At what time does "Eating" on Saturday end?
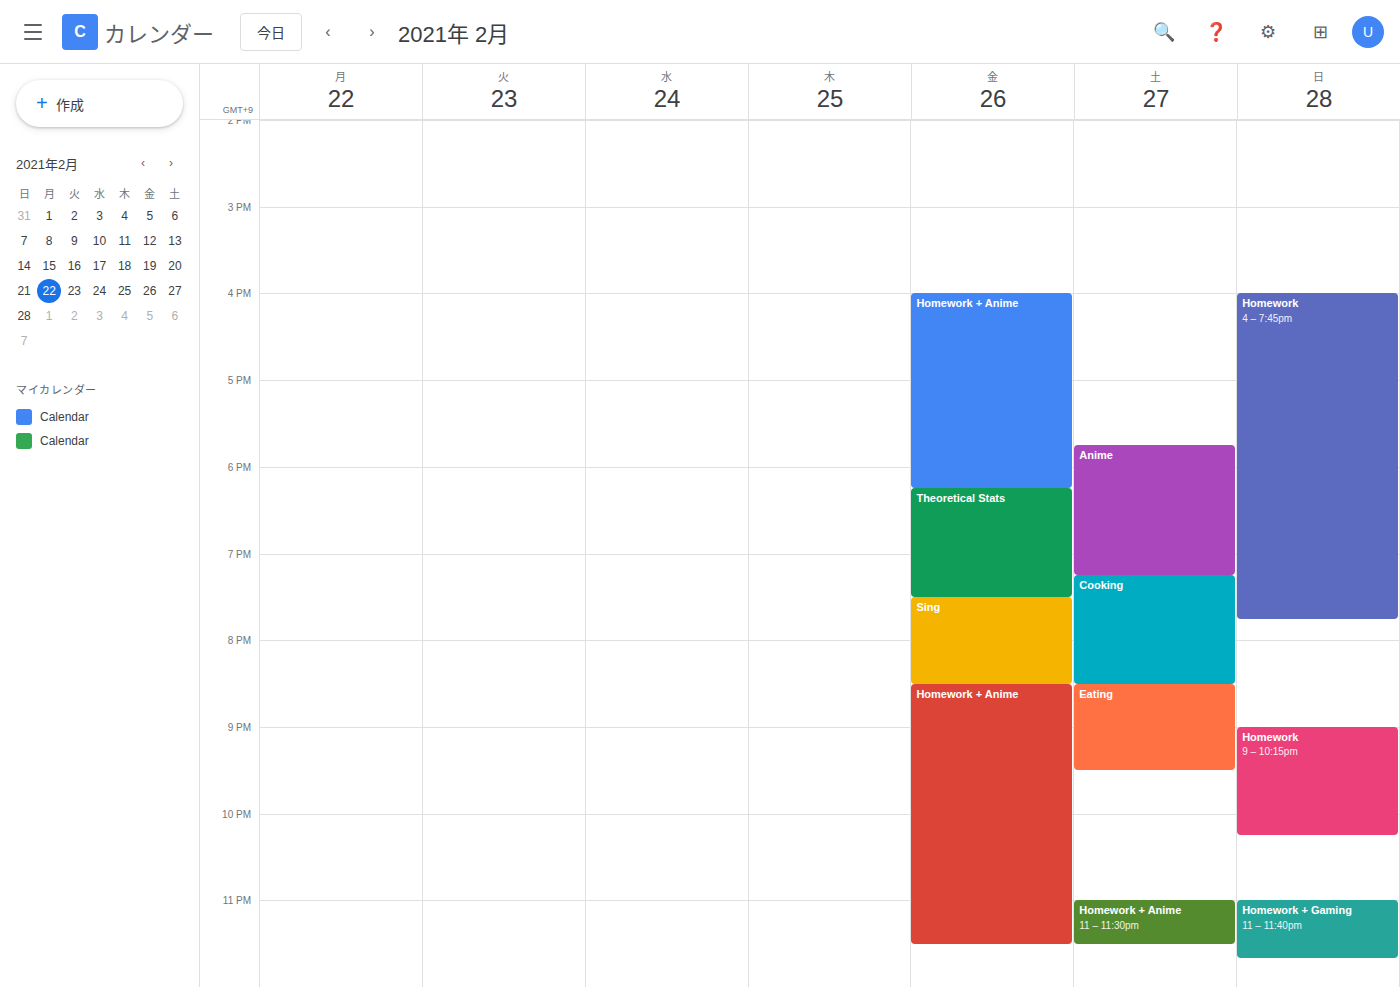
9:30 PM